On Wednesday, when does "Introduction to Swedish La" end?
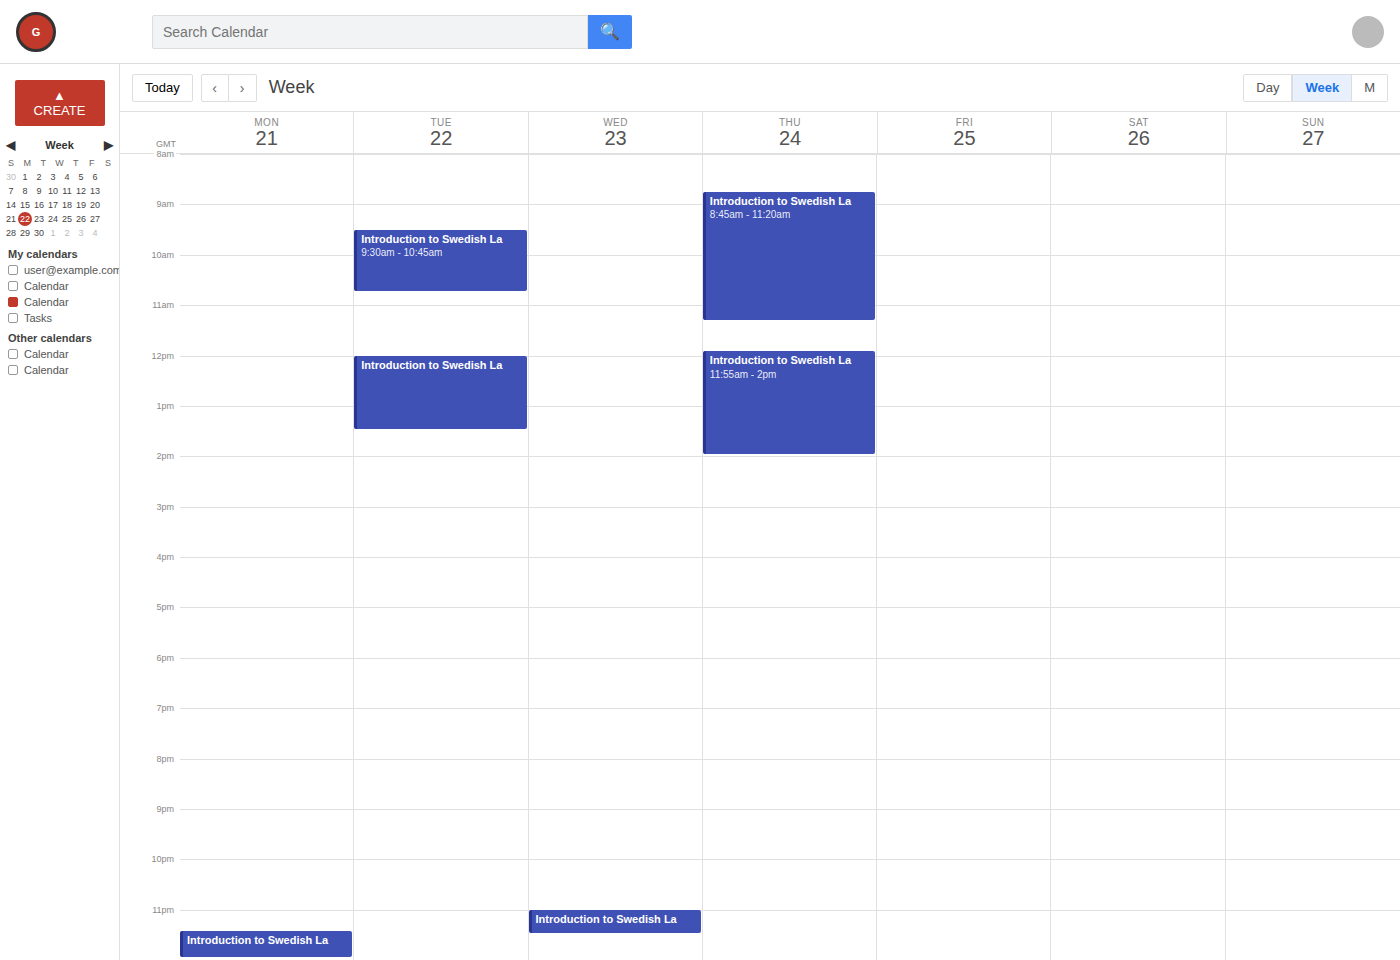
11:30 PM